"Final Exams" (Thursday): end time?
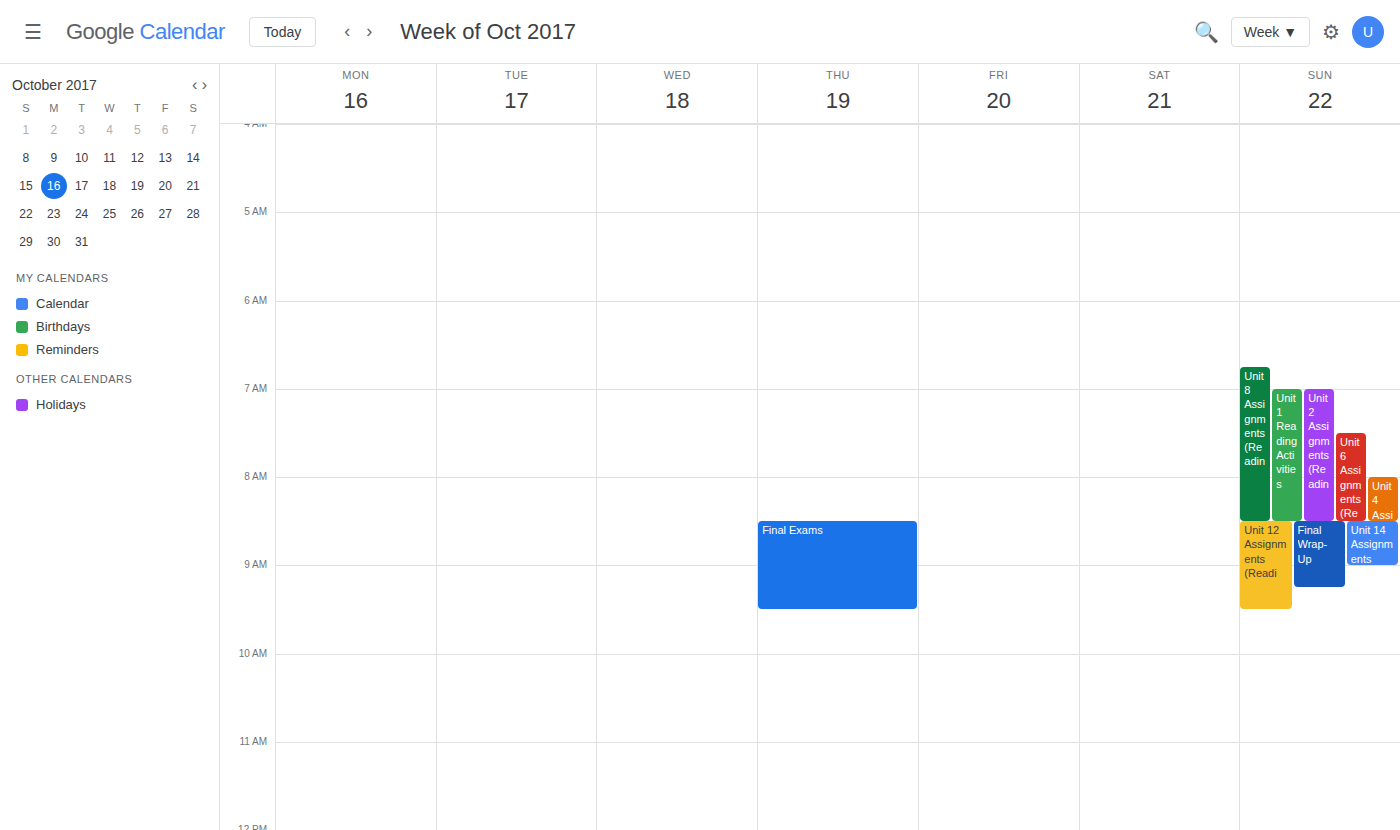
9:30 AM